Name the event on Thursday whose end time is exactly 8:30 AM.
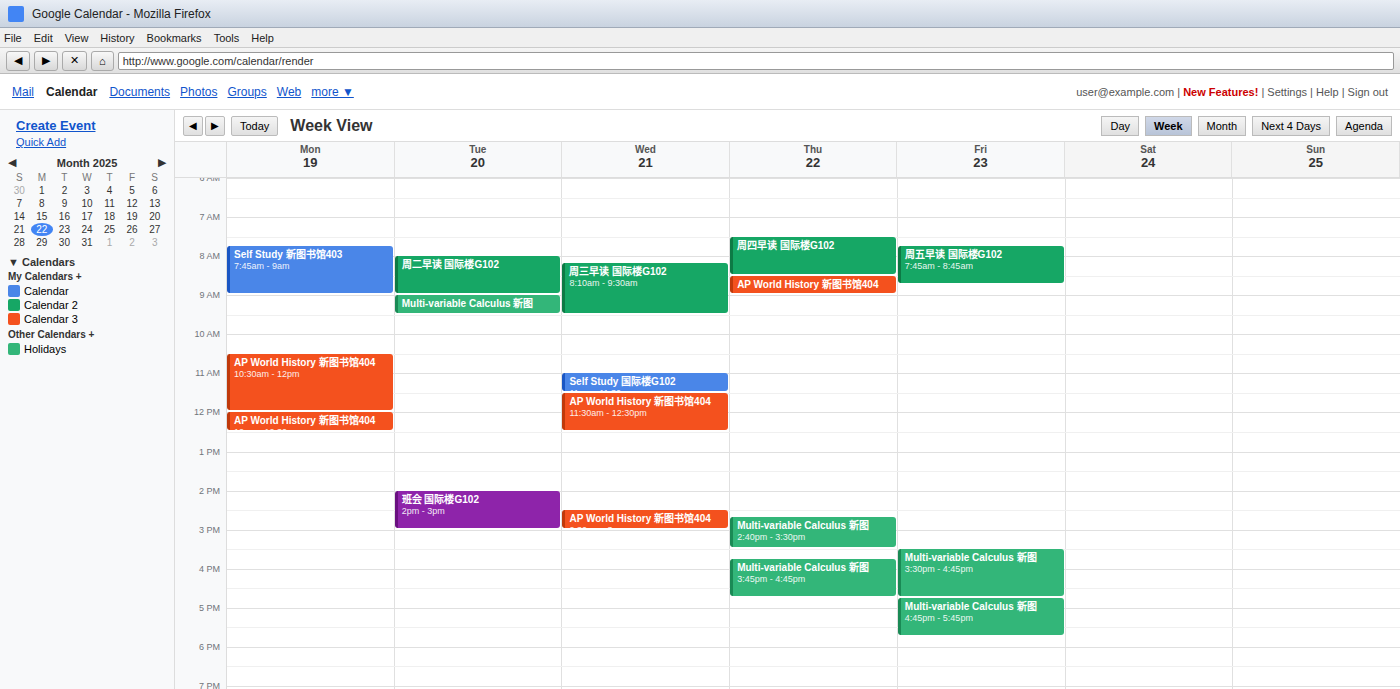
"周四早读 国际楼G102"